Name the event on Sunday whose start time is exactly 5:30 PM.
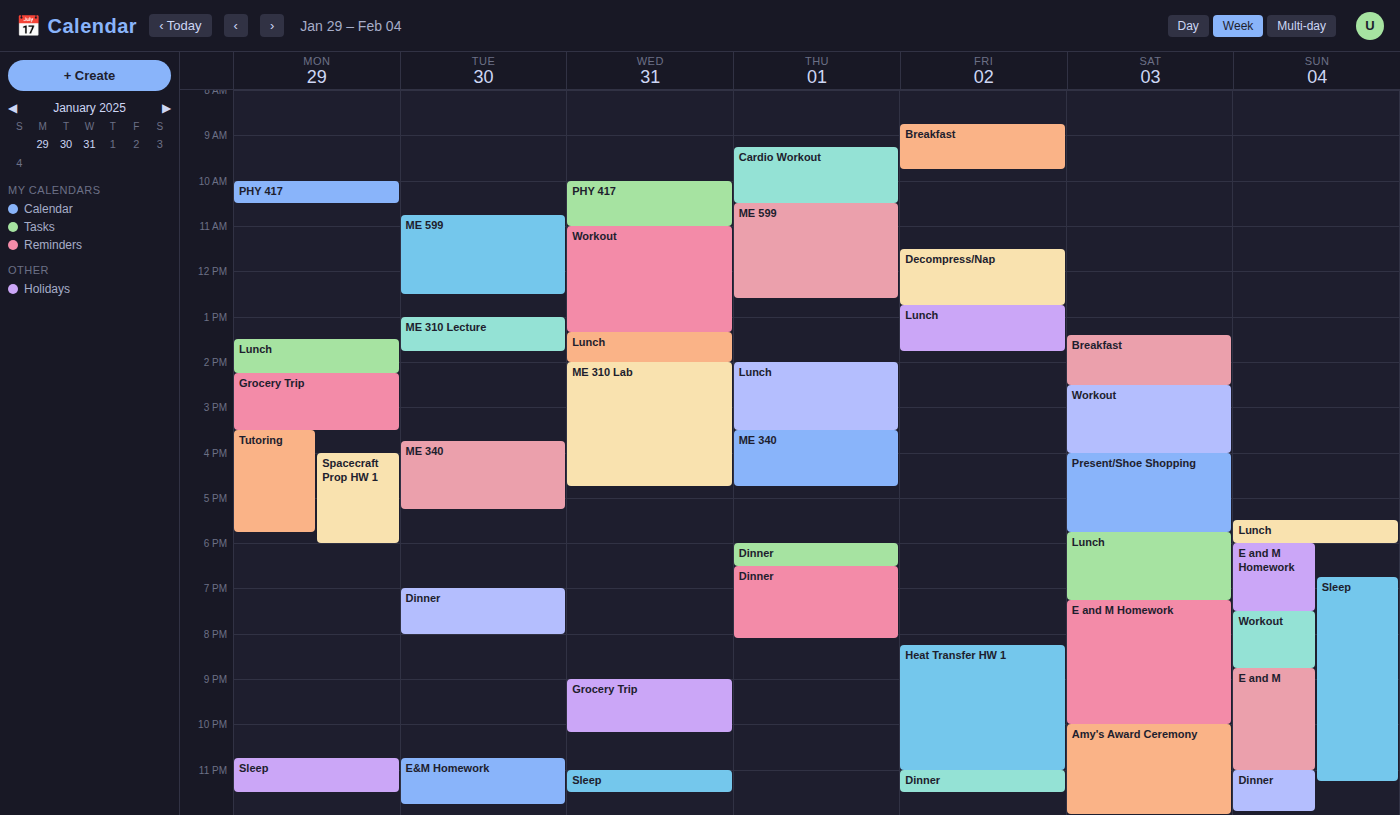
"Lunch"